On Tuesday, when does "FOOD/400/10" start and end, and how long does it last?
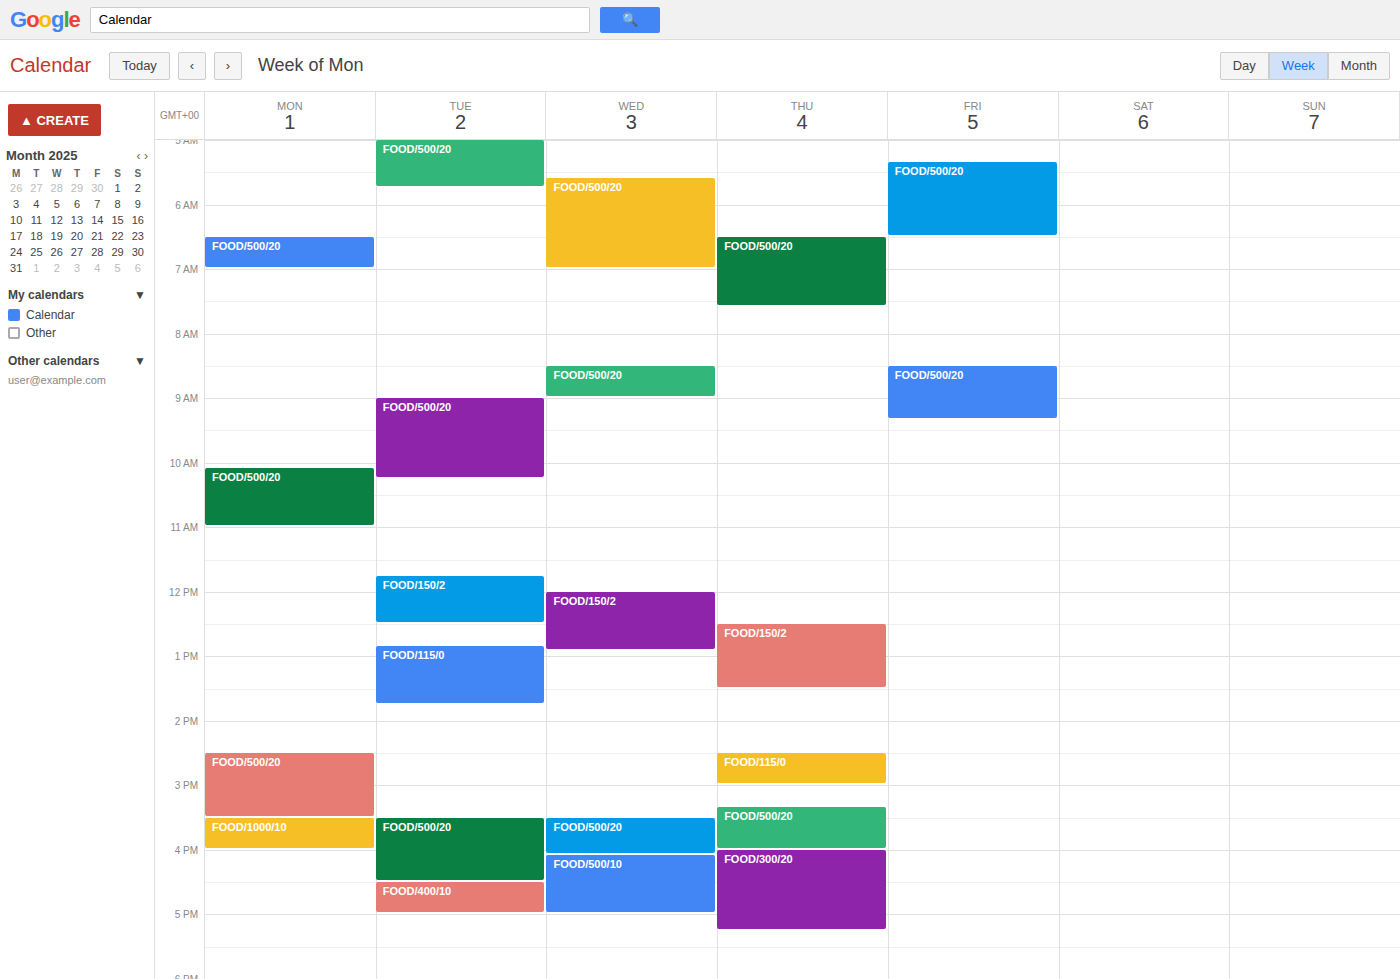
4:30 PM to 5:00 PM, 30 minutes